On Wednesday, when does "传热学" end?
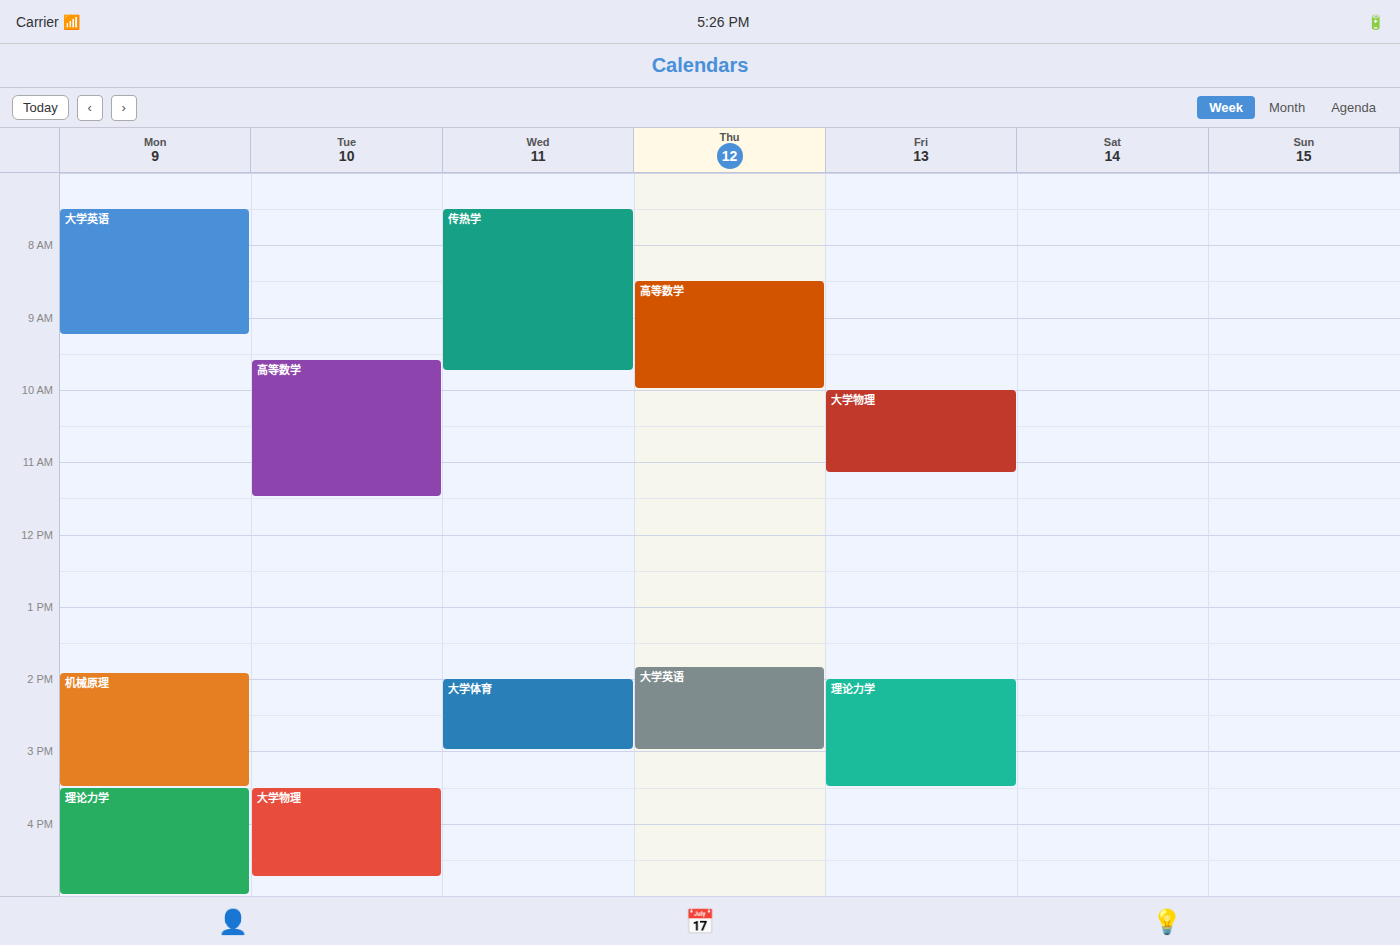
09:45